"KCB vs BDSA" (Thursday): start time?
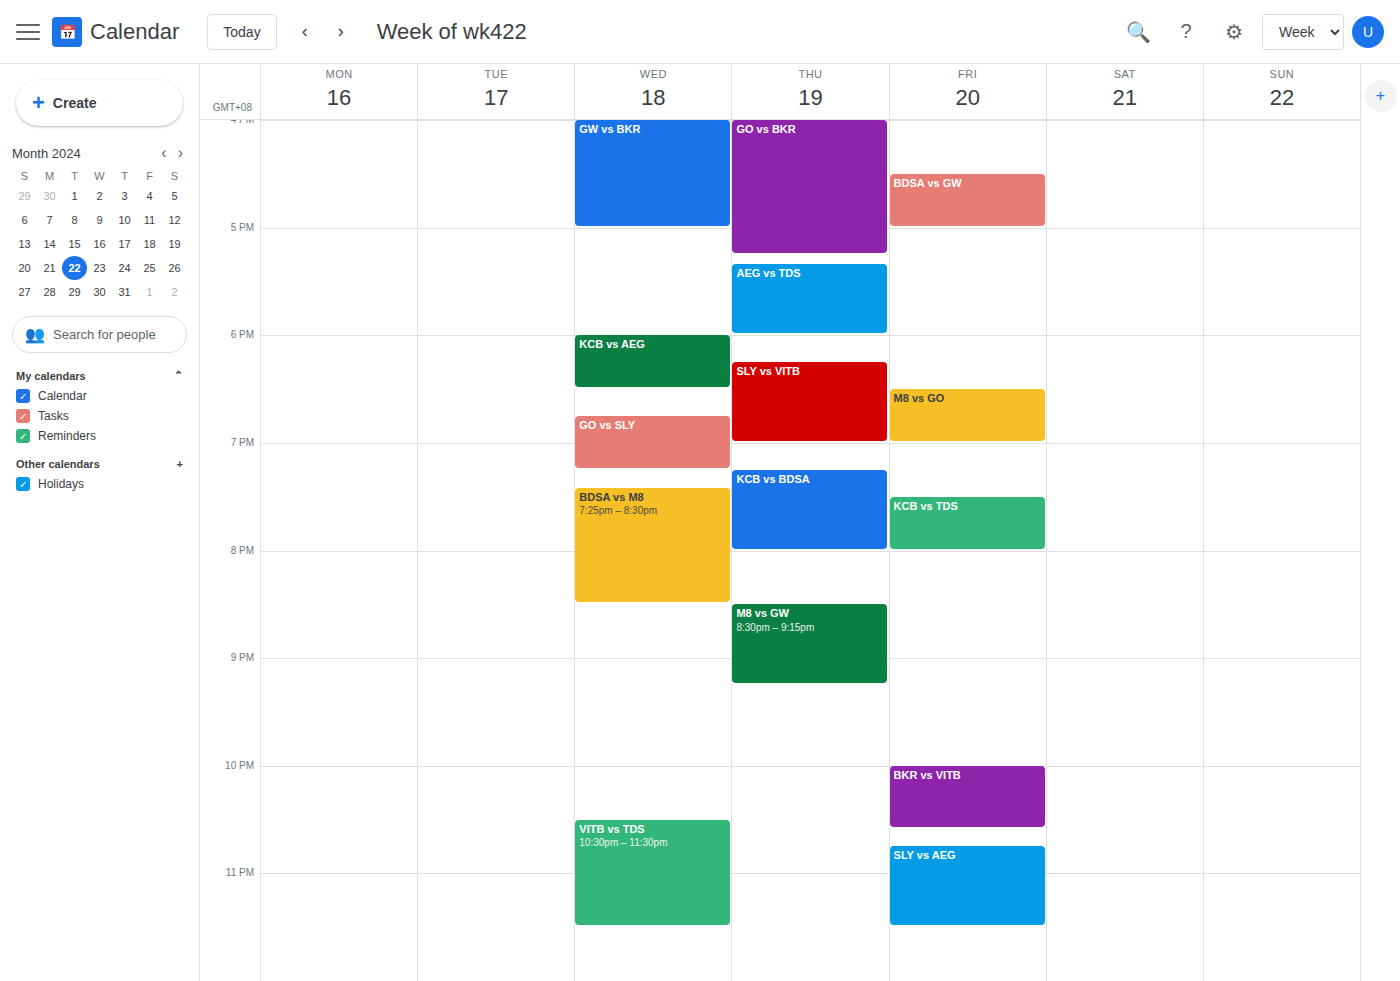
7:15 PM